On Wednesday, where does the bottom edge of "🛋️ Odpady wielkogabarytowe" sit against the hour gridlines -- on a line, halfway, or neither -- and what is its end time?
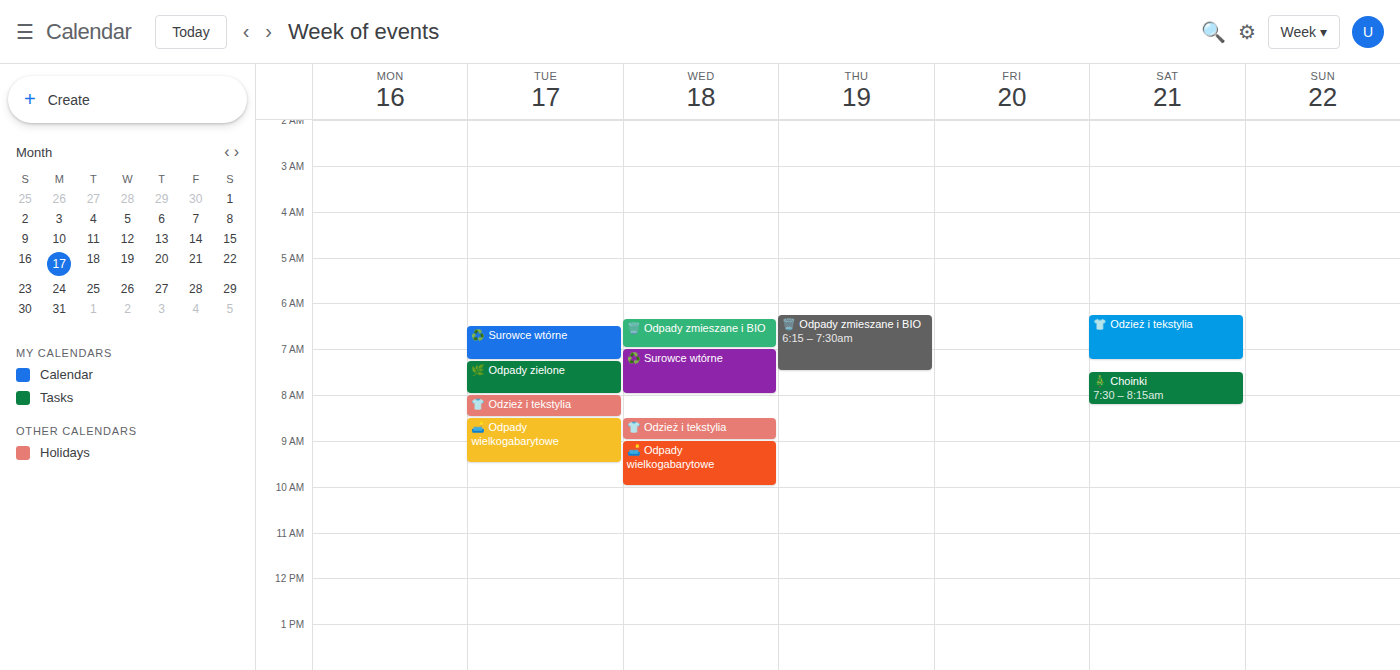
10:00 AM -- exactly on the 10 AM line.